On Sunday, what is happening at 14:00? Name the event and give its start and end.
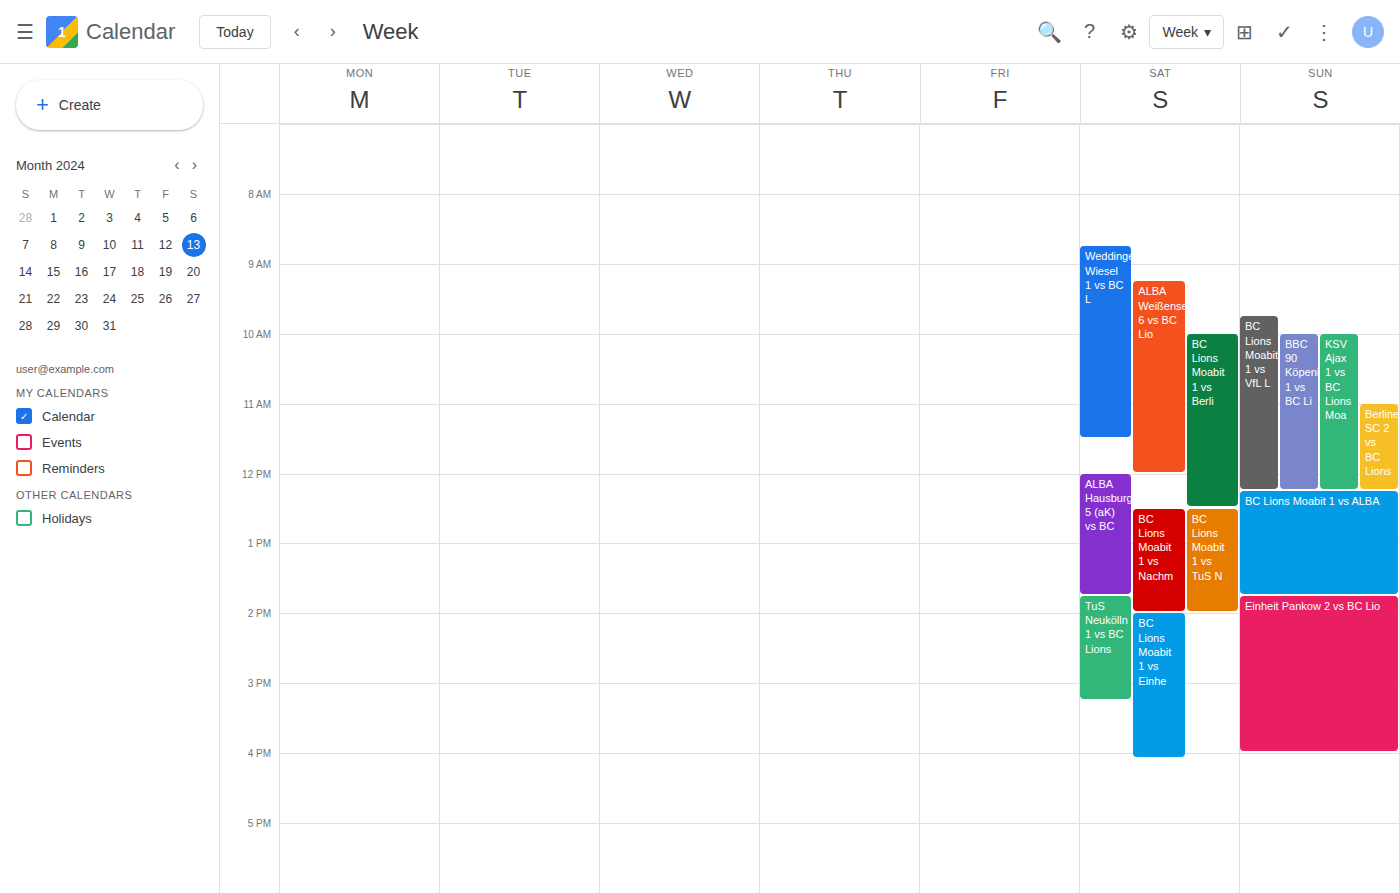
"Einheit Pankow 2 vs BC Lio", 13:45 to 16:00